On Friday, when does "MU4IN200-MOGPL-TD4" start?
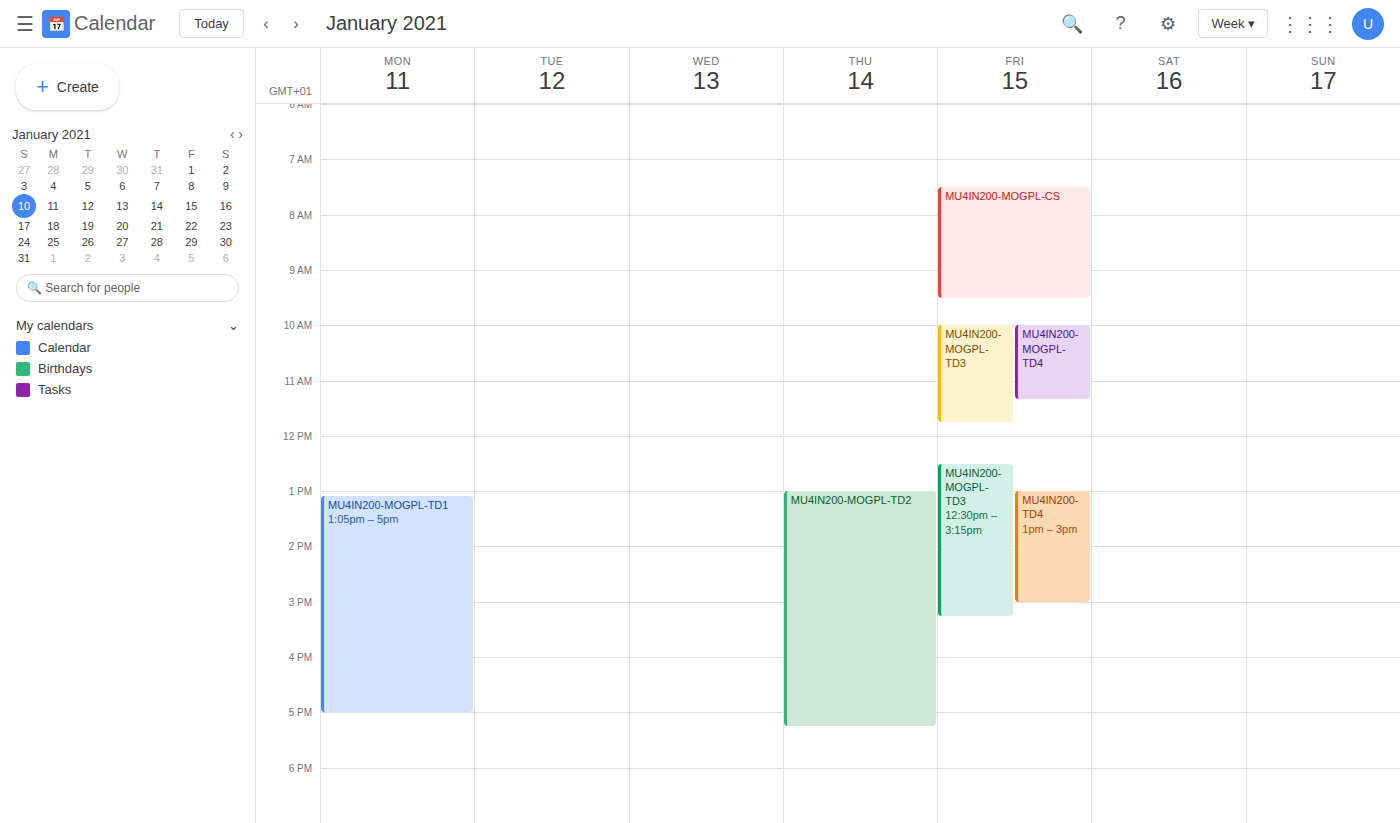
10:00 AM